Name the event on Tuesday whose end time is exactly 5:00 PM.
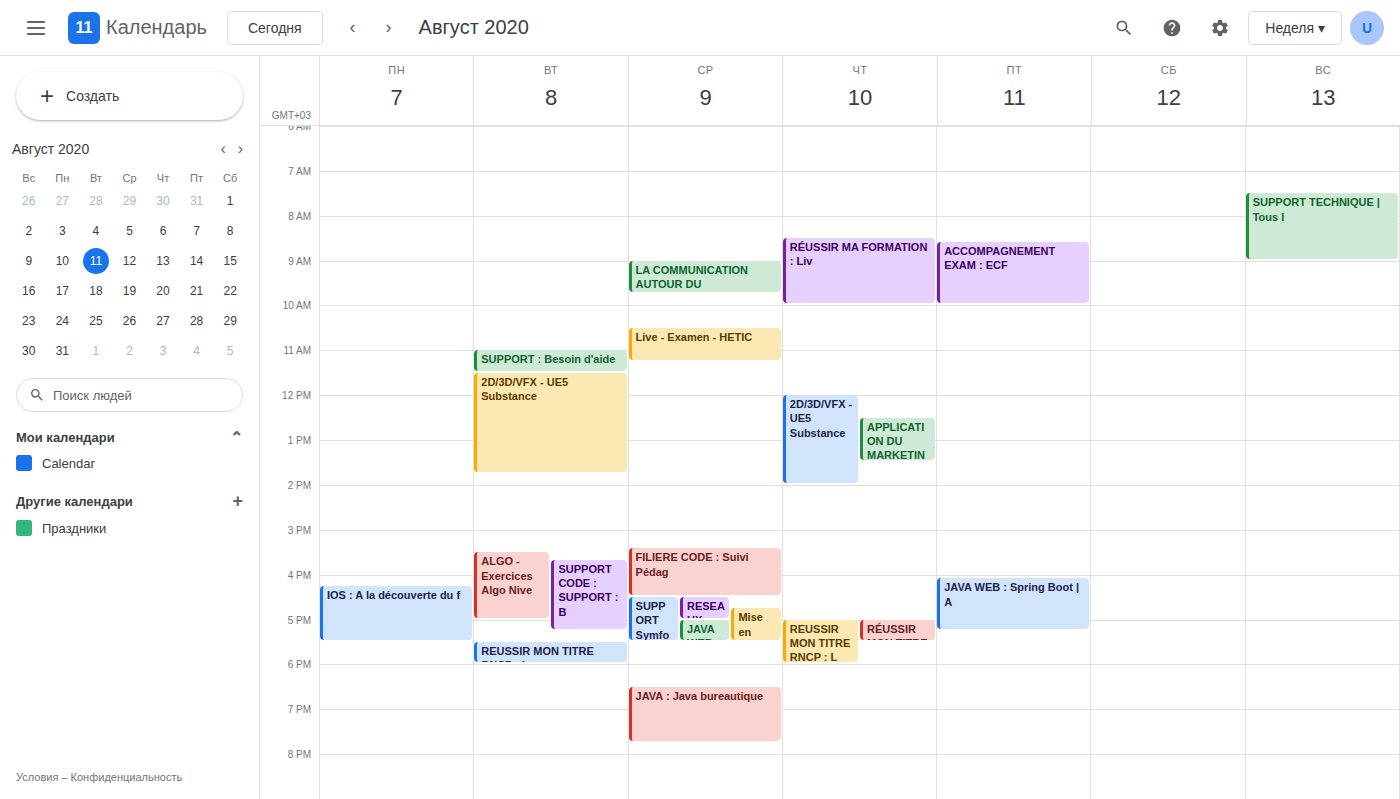
"ALGO - Exercices Algo Nive"